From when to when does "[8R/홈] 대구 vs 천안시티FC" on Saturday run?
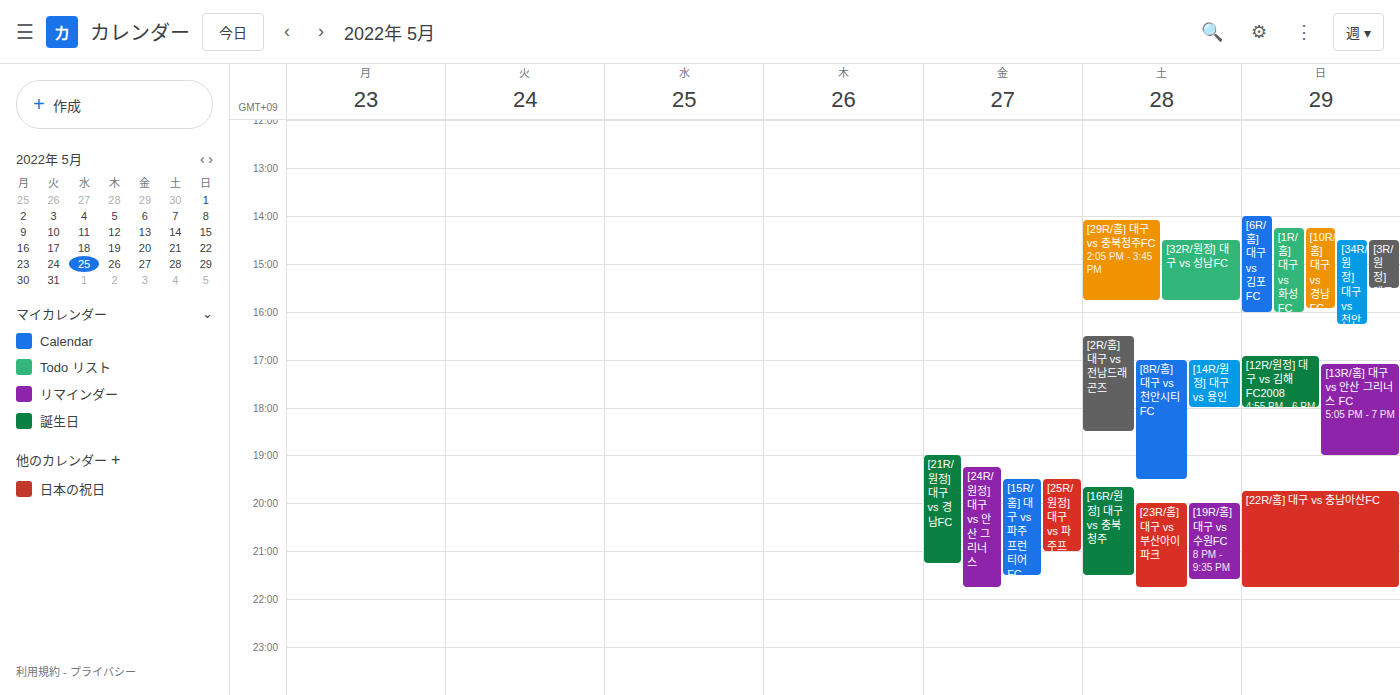
5:00 PM to 7:30 PM